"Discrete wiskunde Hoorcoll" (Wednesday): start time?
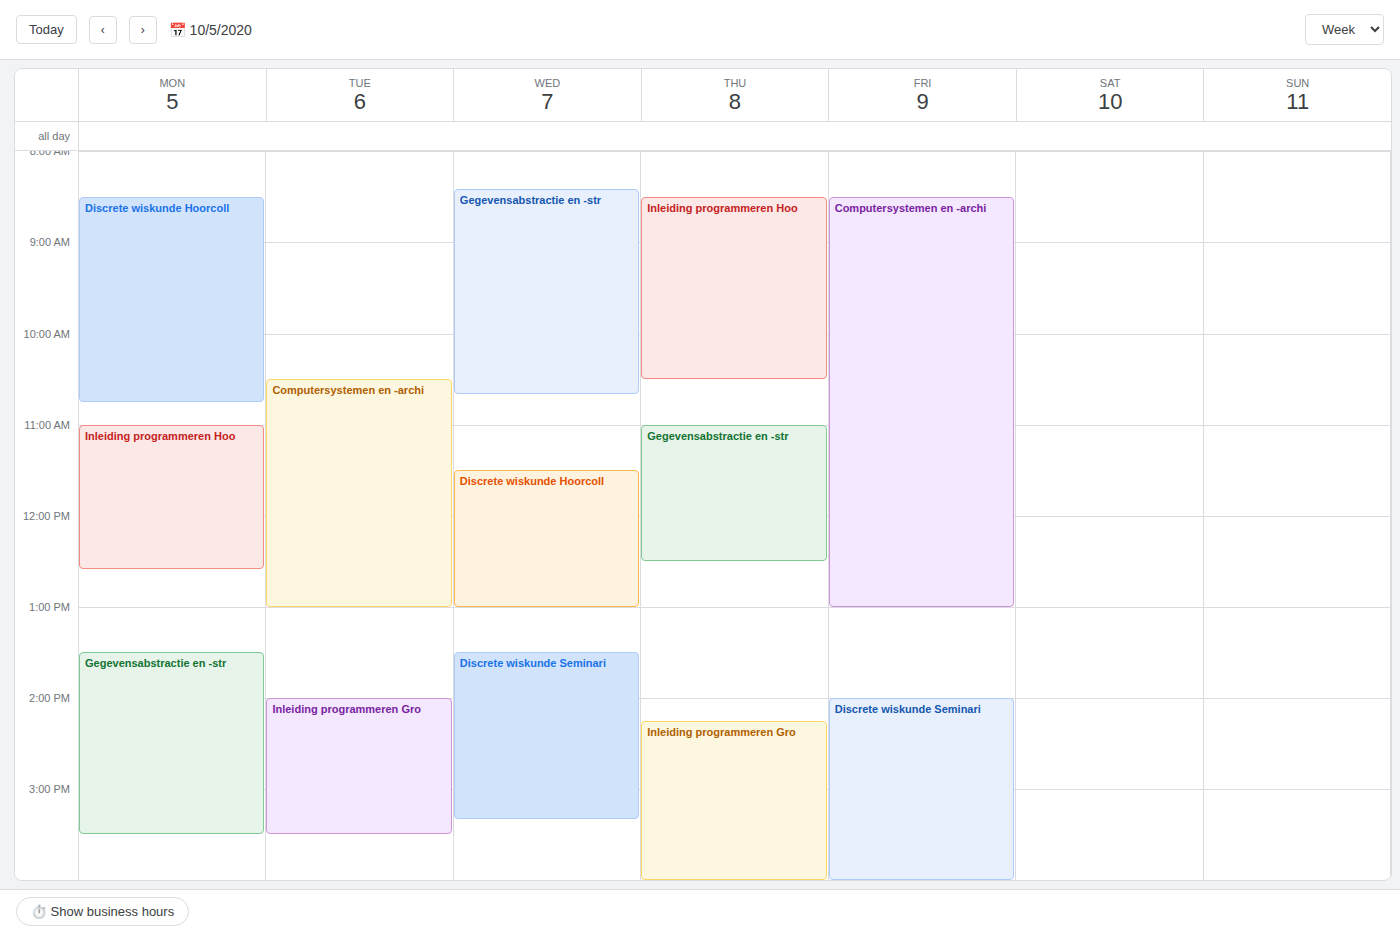
11:30